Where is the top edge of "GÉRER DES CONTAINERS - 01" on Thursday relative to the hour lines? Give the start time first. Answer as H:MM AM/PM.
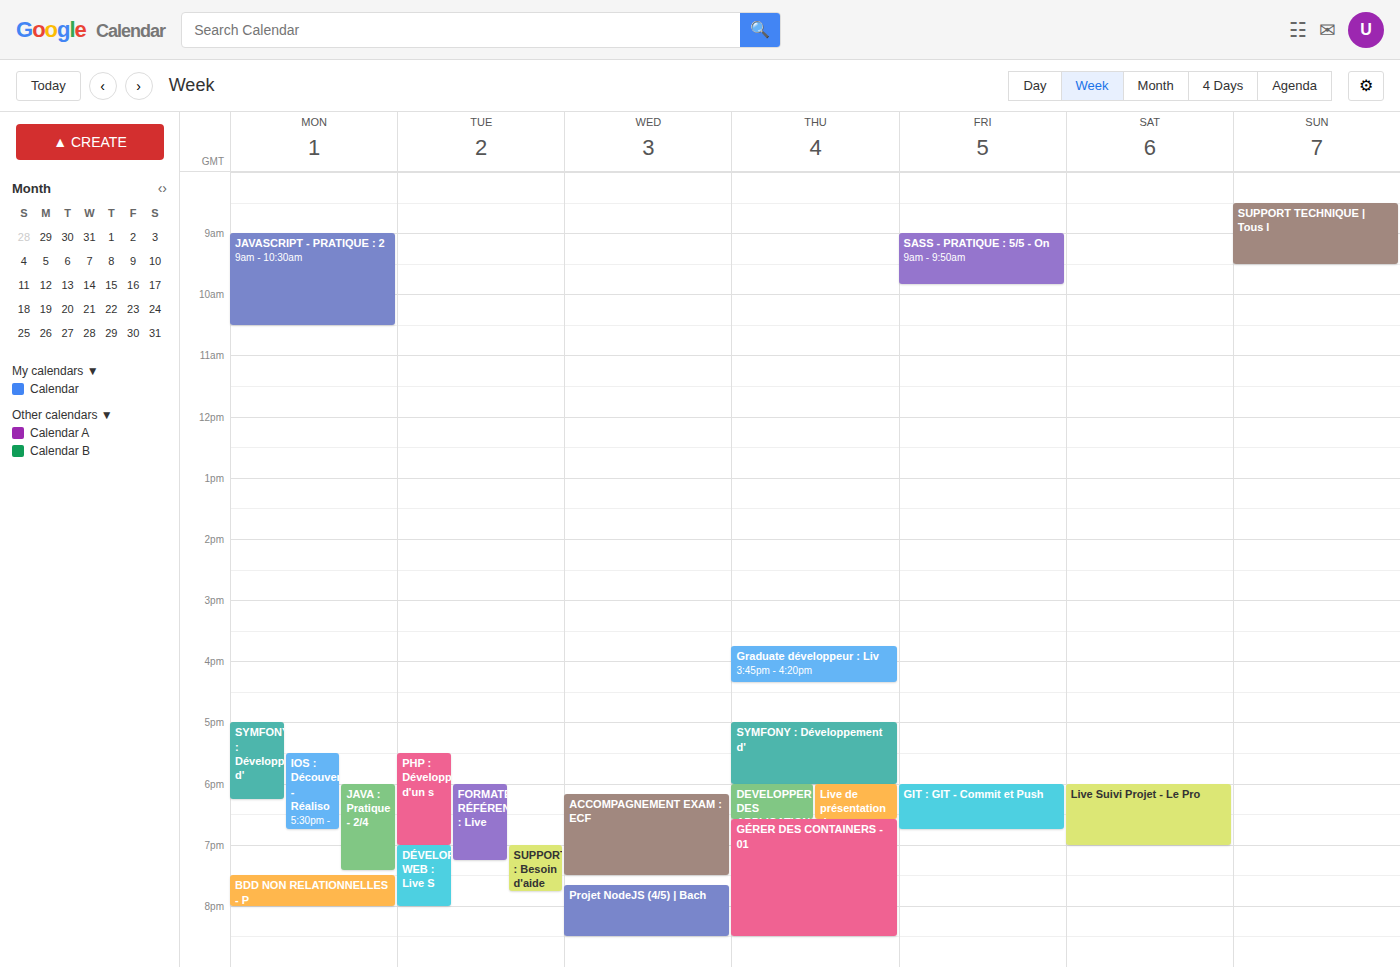
6:35 PM -- neither: 35 minutes below the 6 PM line and 25 minutes above the 7 PM line.